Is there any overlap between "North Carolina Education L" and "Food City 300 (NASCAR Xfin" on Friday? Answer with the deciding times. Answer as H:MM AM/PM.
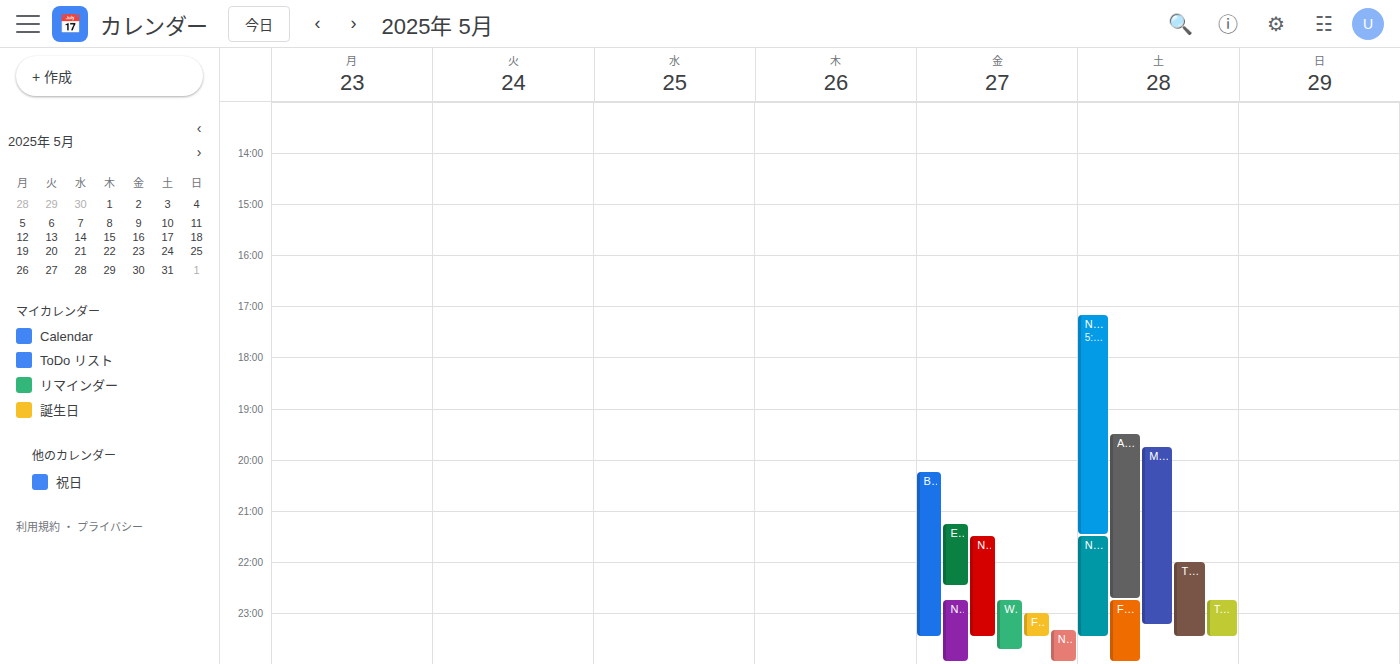
"North Carolina Education L" starts at 11:20 PM, before "Food City 300 (NASCAR Xfin" ends at 11:30 PM -- they overlap.